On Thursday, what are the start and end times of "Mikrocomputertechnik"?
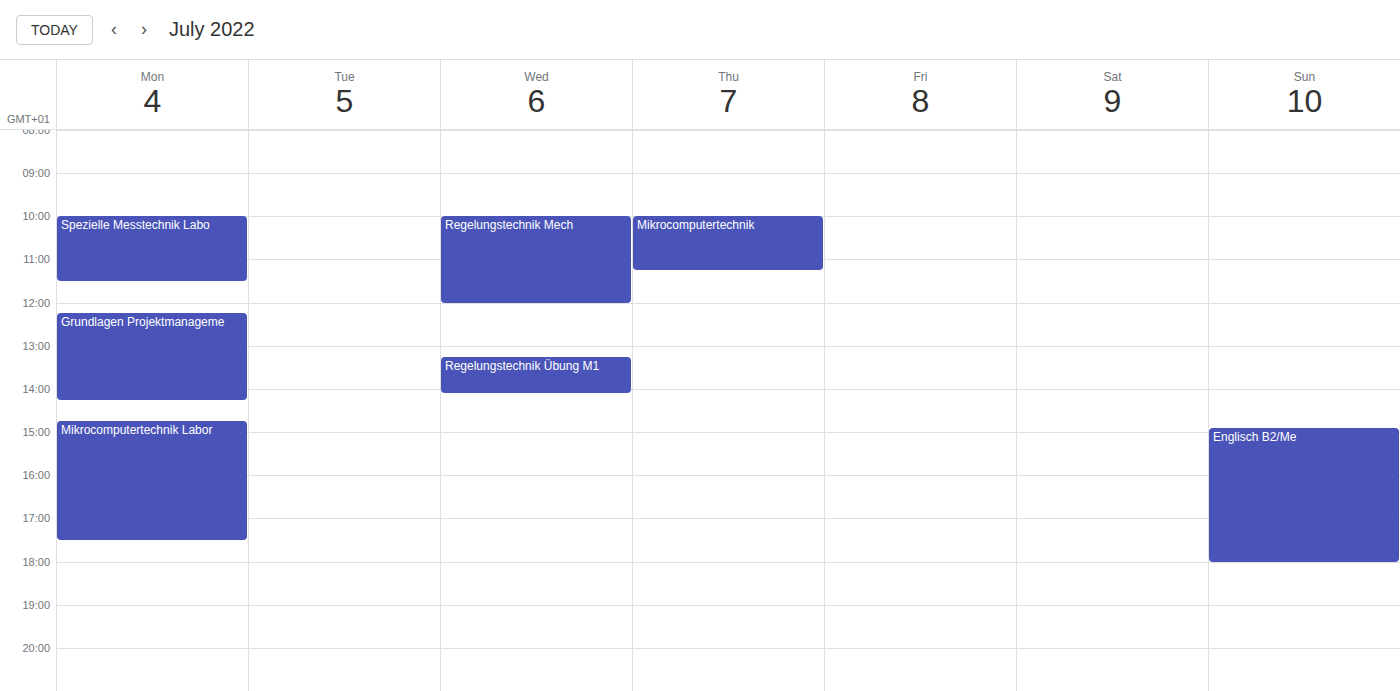
10:00 AM to 11:15 AM